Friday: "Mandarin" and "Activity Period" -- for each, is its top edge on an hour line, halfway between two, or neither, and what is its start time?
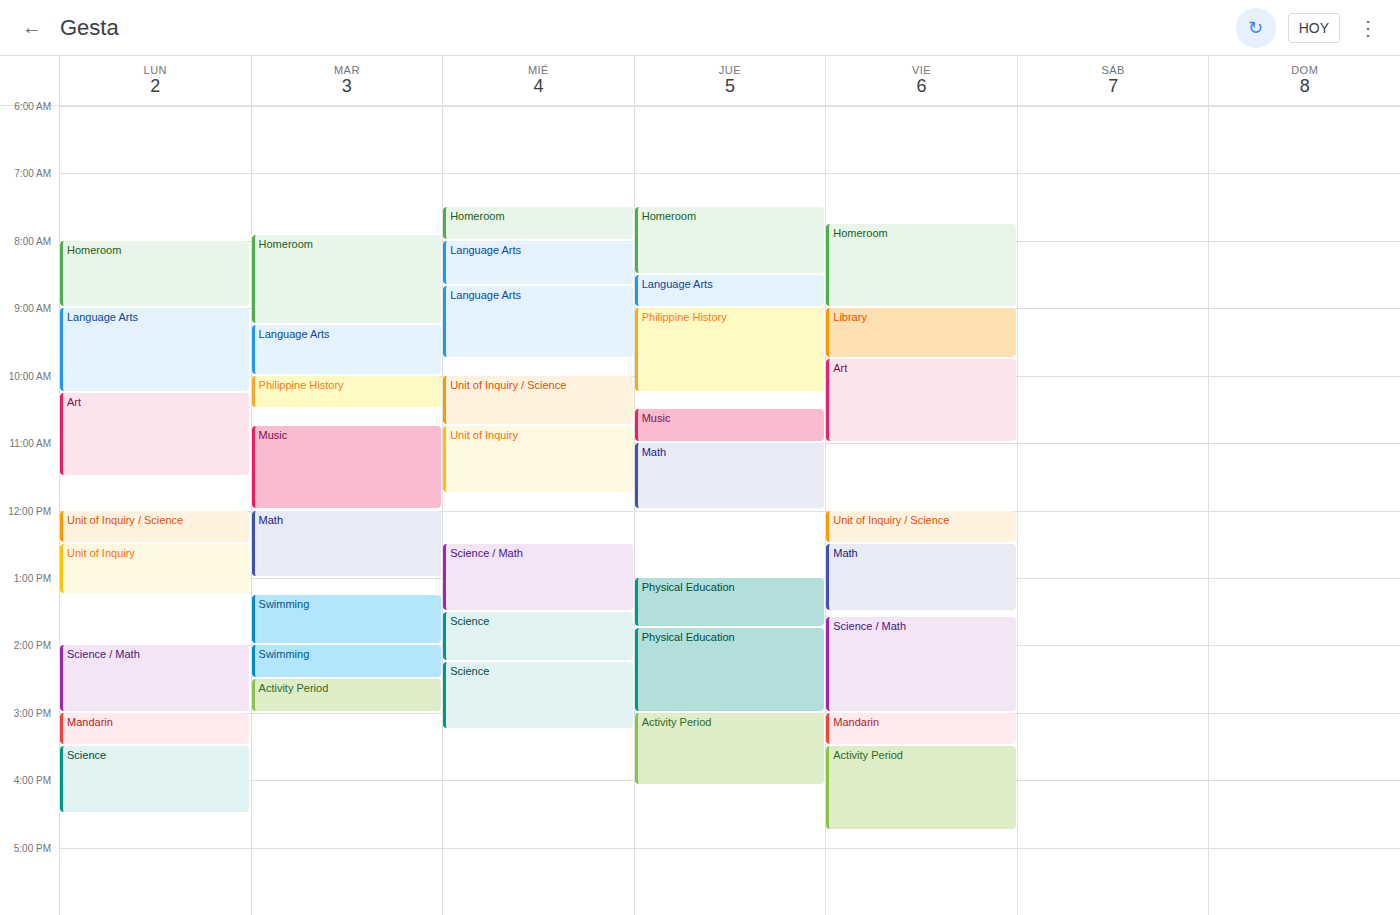
"Mandarin": 15:00, exactly on the 15:00 line. "Activity Period": 15:30, halfway between the 15:00 and 16:00 lines.